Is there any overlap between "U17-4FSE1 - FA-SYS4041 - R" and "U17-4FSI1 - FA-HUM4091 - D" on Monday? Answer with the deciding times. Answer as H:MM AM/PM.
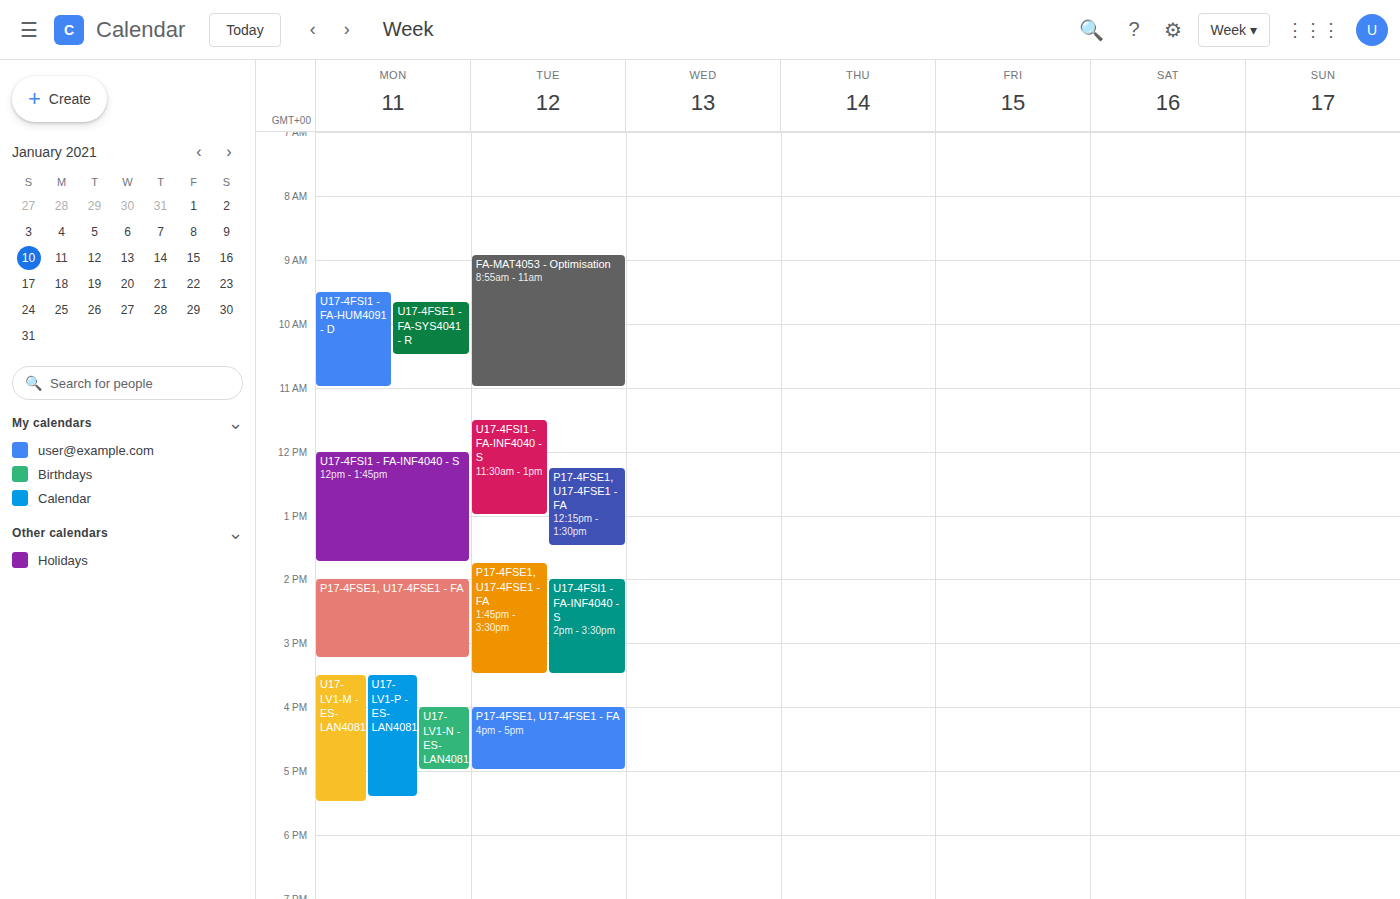
"U17-4FSE1 - FA-SYS4041 - R" runs 9:40 AM to 10:30 AM, inside "U17-4FSI1 - FA-HUM4091 - D" -- they overlap.